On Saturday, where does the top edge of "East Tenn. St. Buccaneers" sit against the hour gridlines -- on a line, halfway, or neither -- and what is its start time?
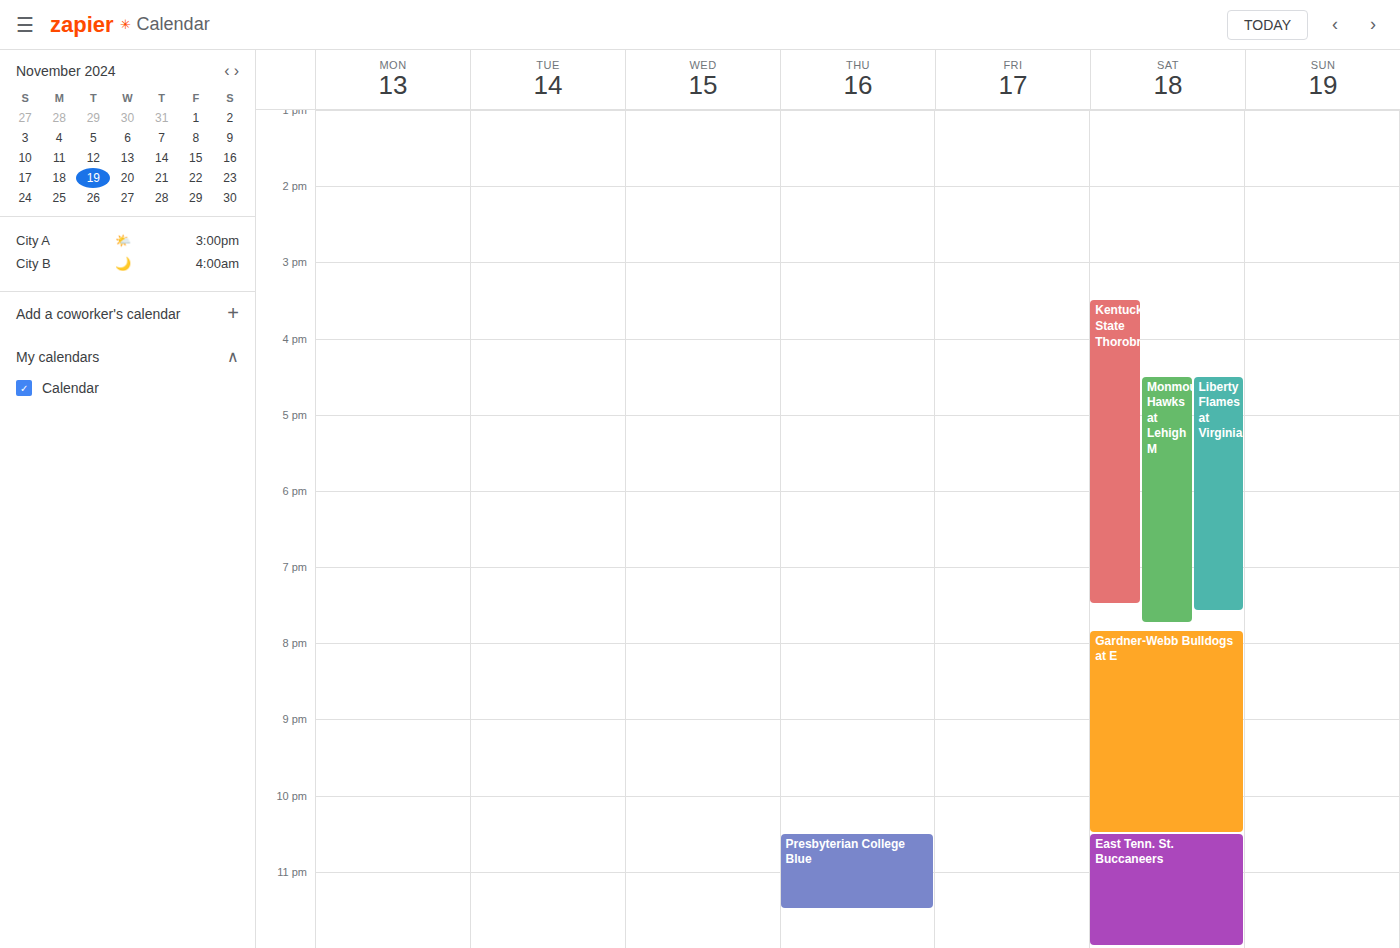
10:30 PM -- halfway between the 10 PM and 11 PM lines.